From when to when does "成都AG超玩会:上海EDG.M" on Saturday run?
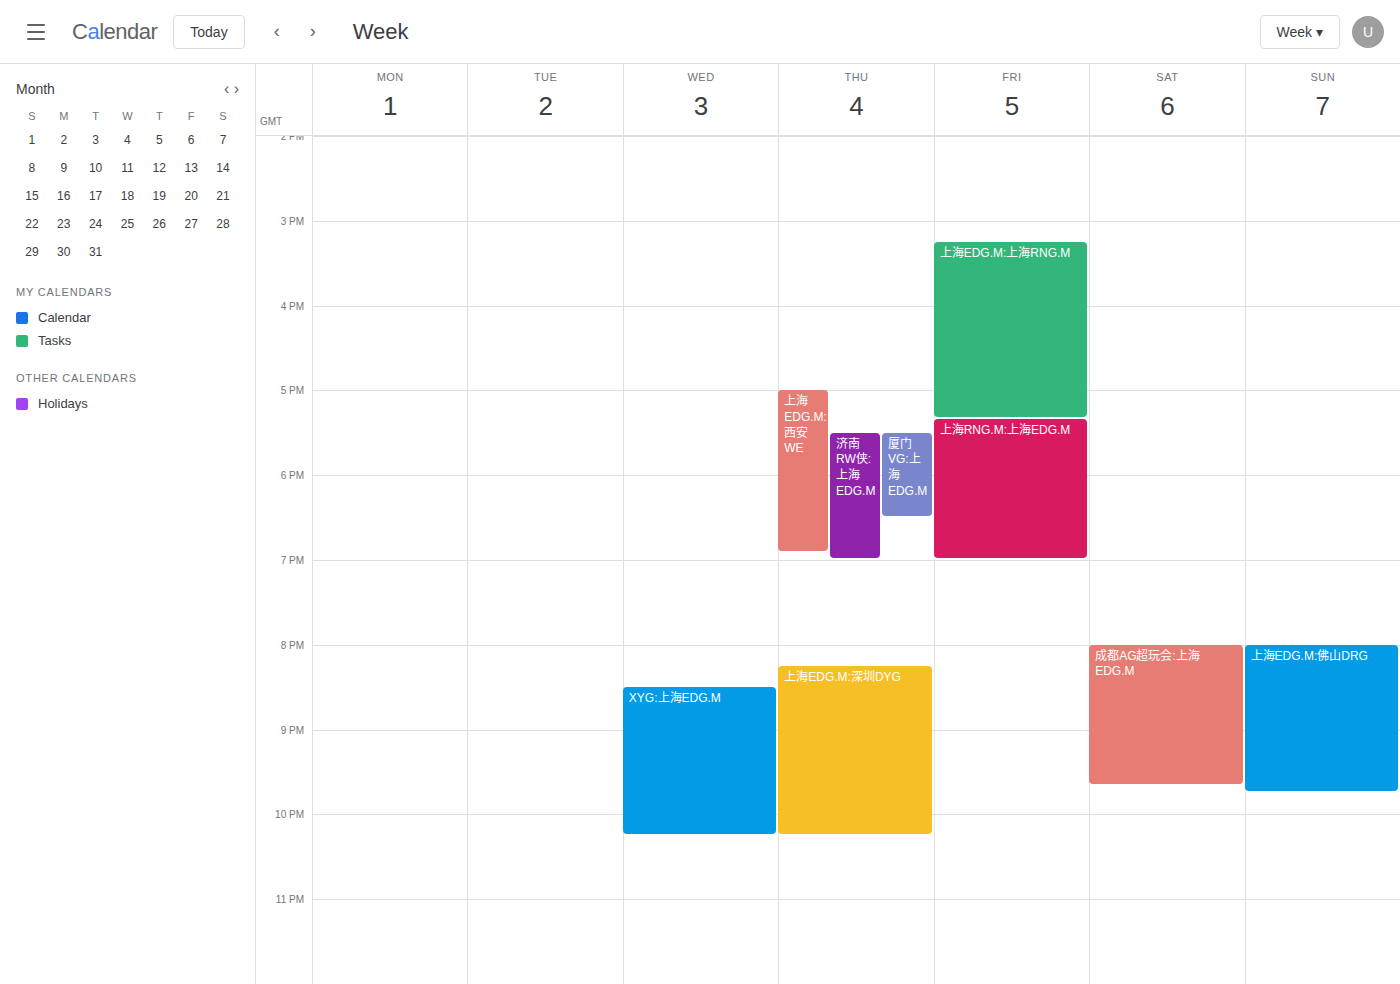
20:00 to 21:40